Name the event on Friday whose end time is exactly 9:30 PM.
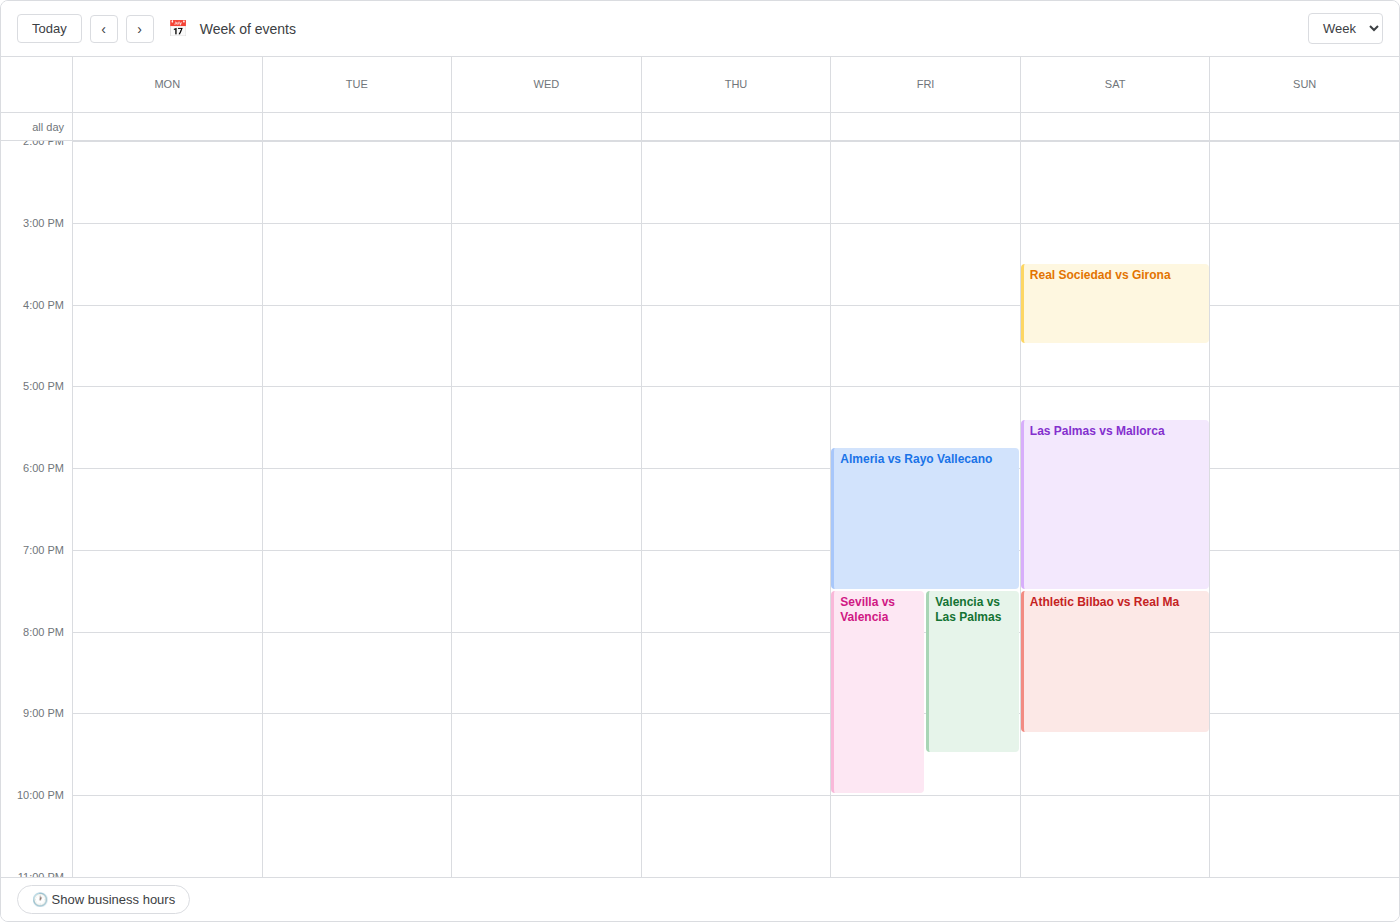
"Valencia vs Las Palmas"